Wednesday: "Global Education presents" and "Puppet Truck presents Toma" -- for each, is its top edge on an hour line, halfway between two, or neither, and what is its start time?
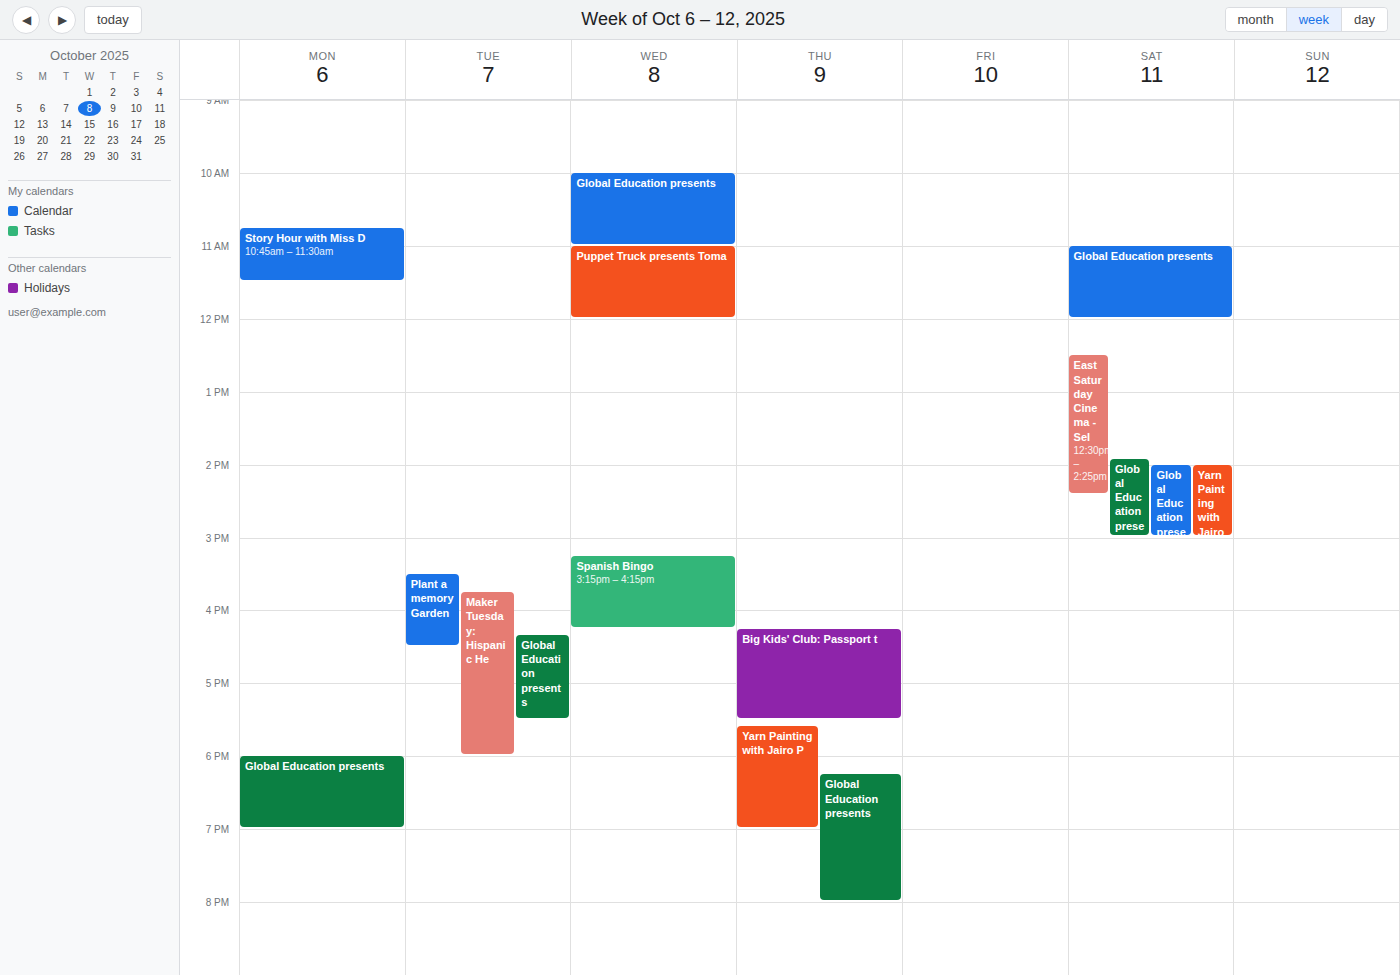
"Global Education presents": 10:00 AM, exactly on the 10 AM line. "Puppet Truck presents Toma": 11:00 AM, exactly on the 11 AM line.